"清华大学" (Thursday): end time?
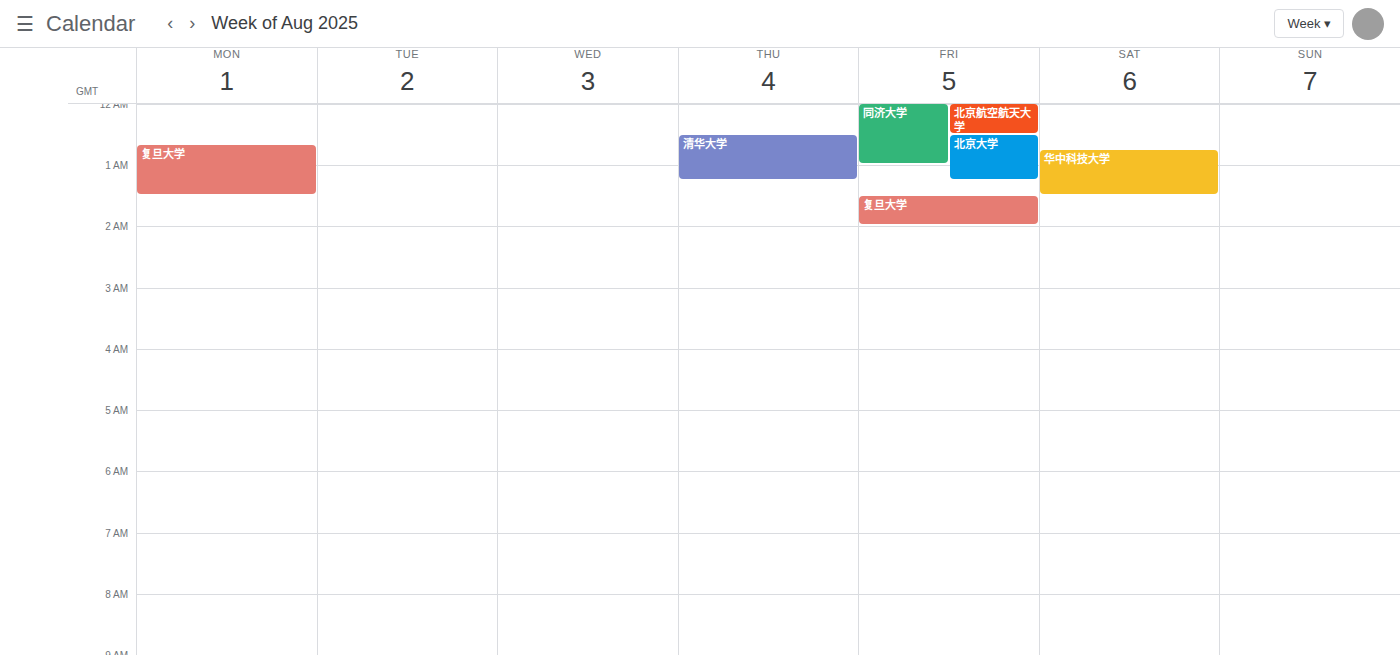
01:15